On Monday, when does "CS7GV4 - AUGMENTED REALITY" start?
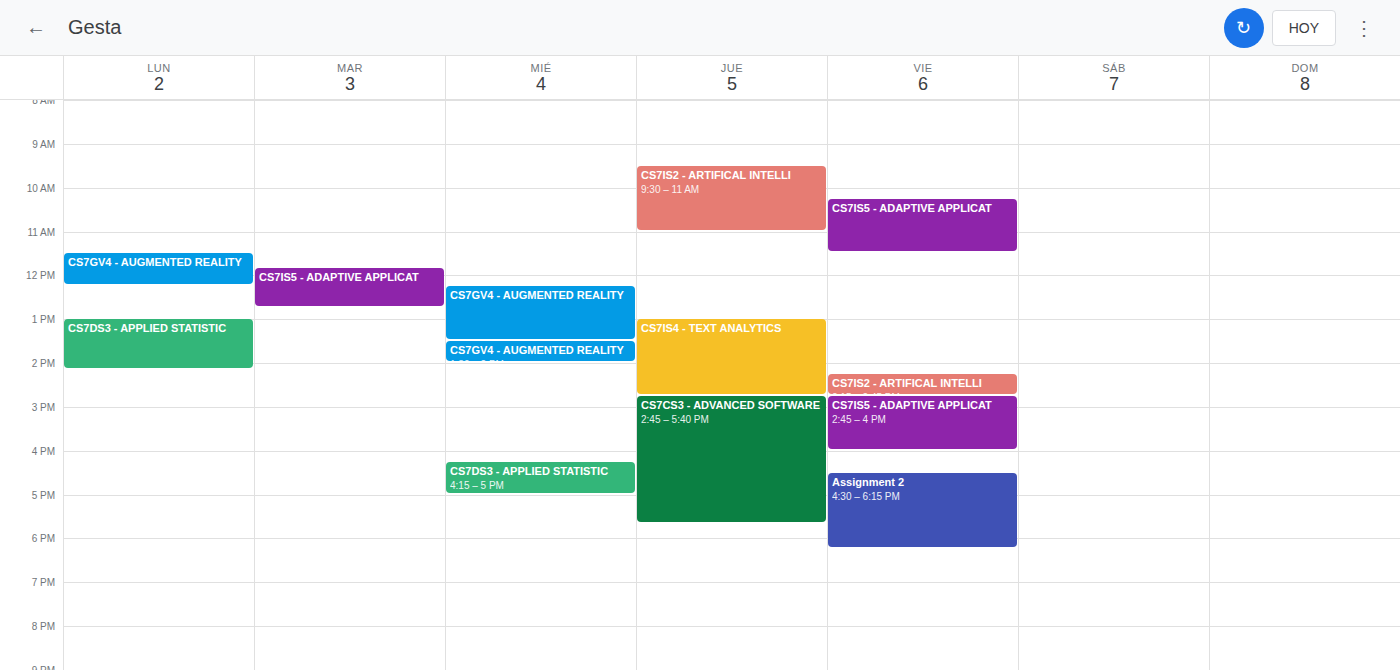
11:30 AM